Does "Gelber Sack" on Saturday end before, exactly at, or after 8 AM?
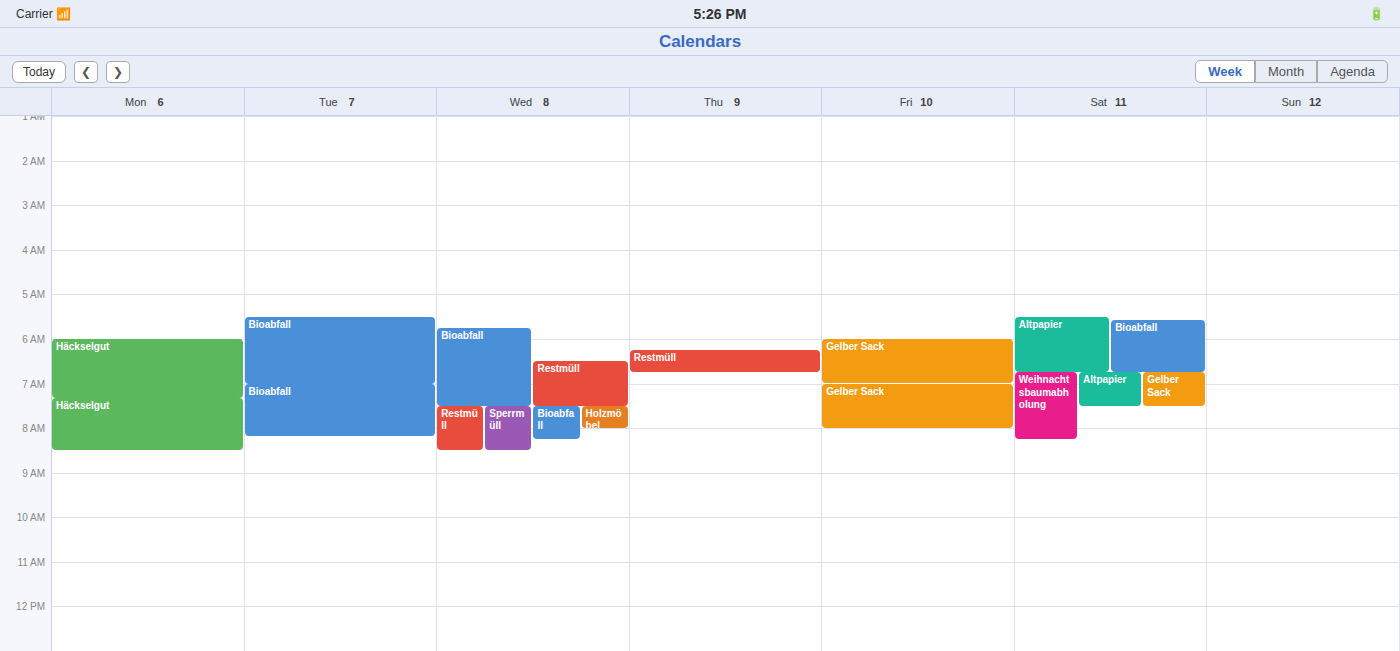
7:30 AM -- before 8 AM, 30 minutes above the 8 AM line.